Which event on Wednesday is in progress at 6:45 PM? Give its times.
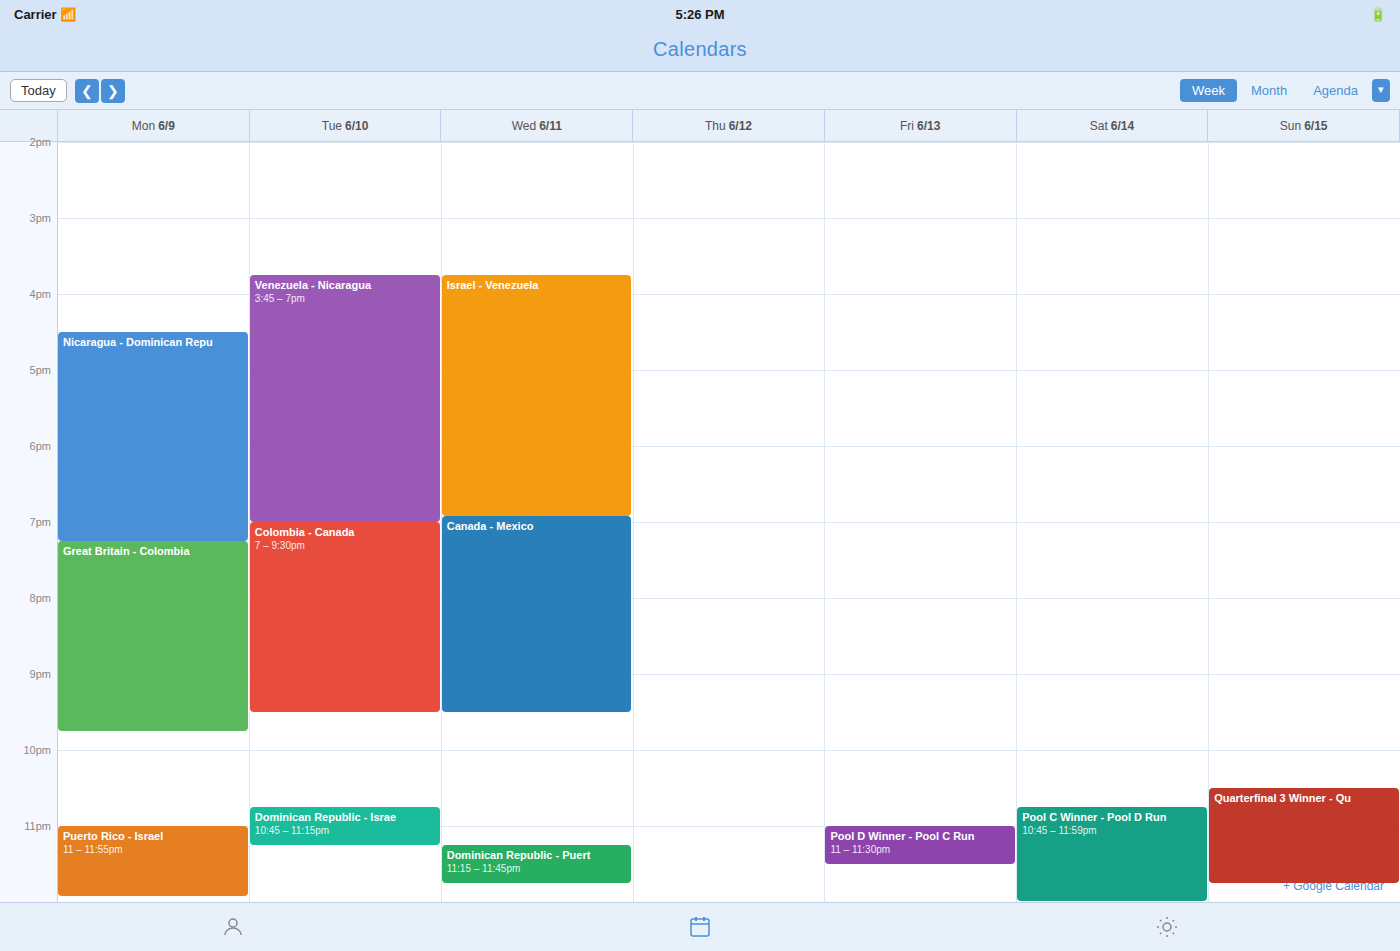
"Israel - Venezuela", 3:45 PM to 6:55 PM